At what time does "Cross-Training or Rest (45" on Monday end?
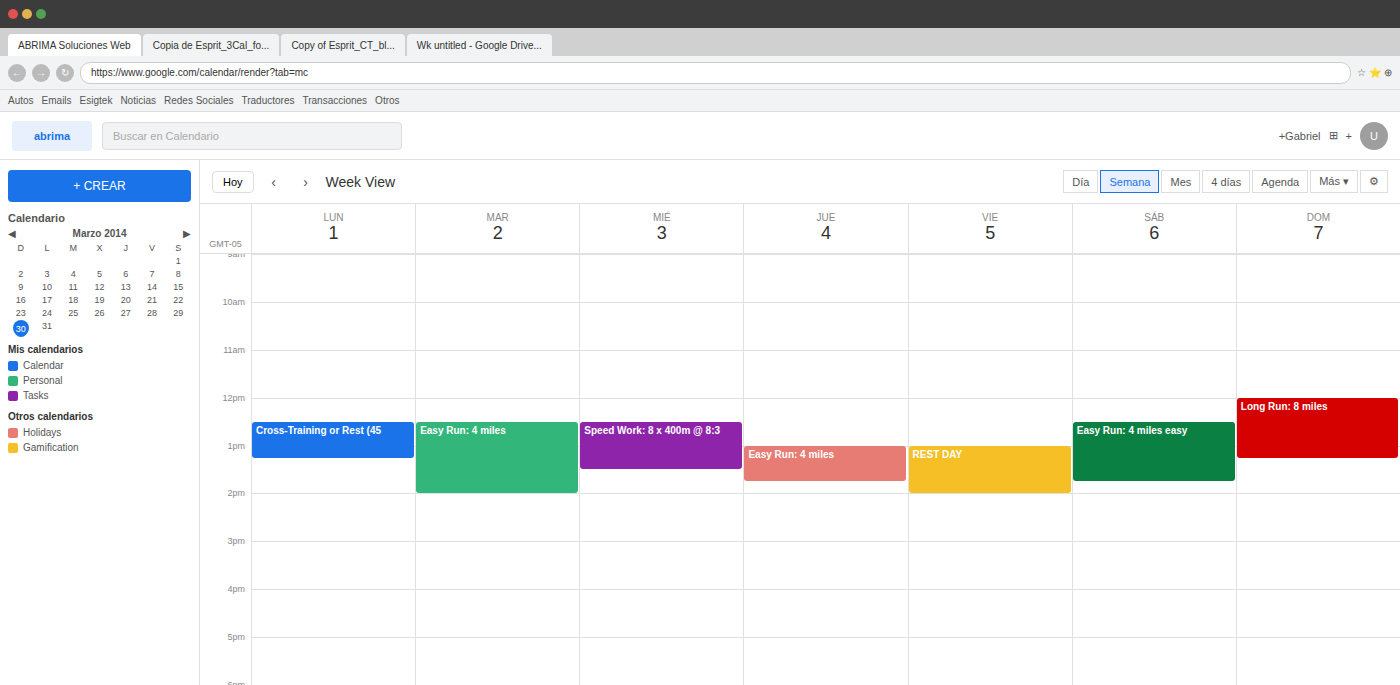
1:15 PM